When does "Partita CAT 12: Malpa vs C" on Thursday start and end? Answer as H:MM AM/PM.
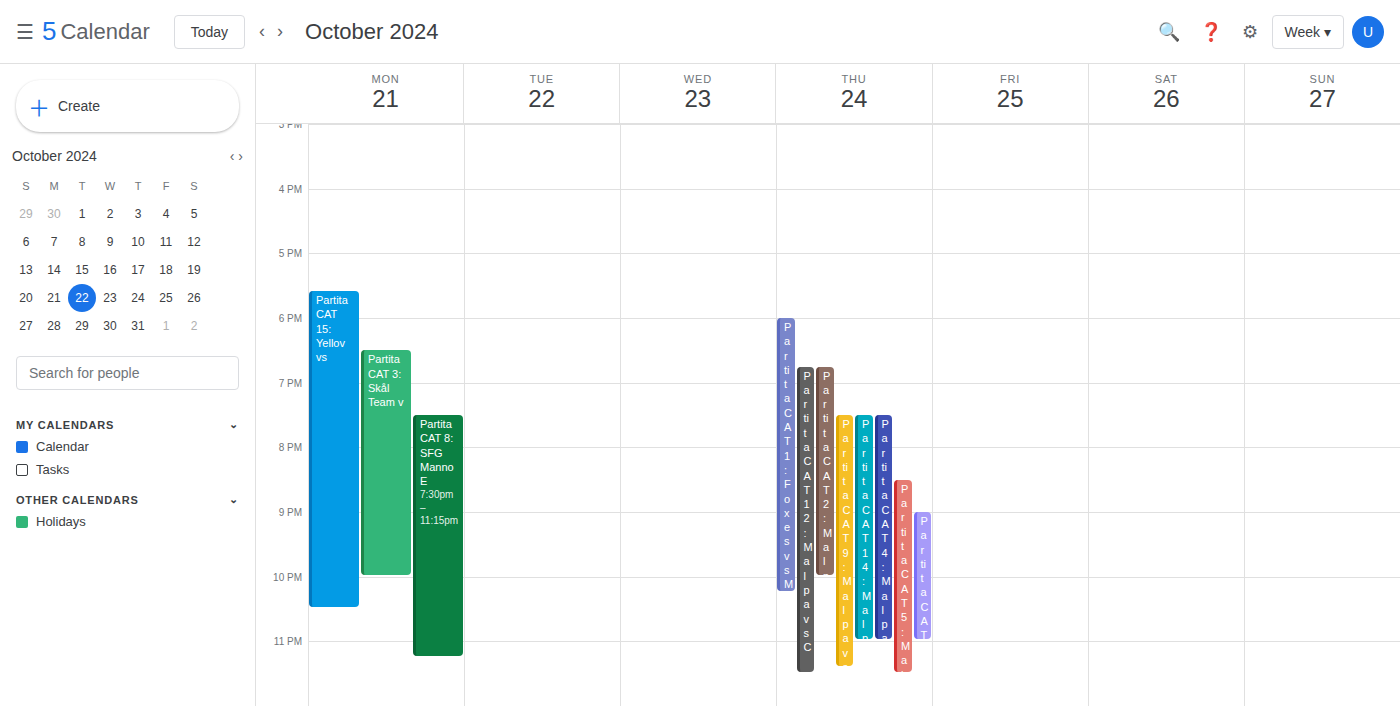
6:45 PM to 11:30 PM